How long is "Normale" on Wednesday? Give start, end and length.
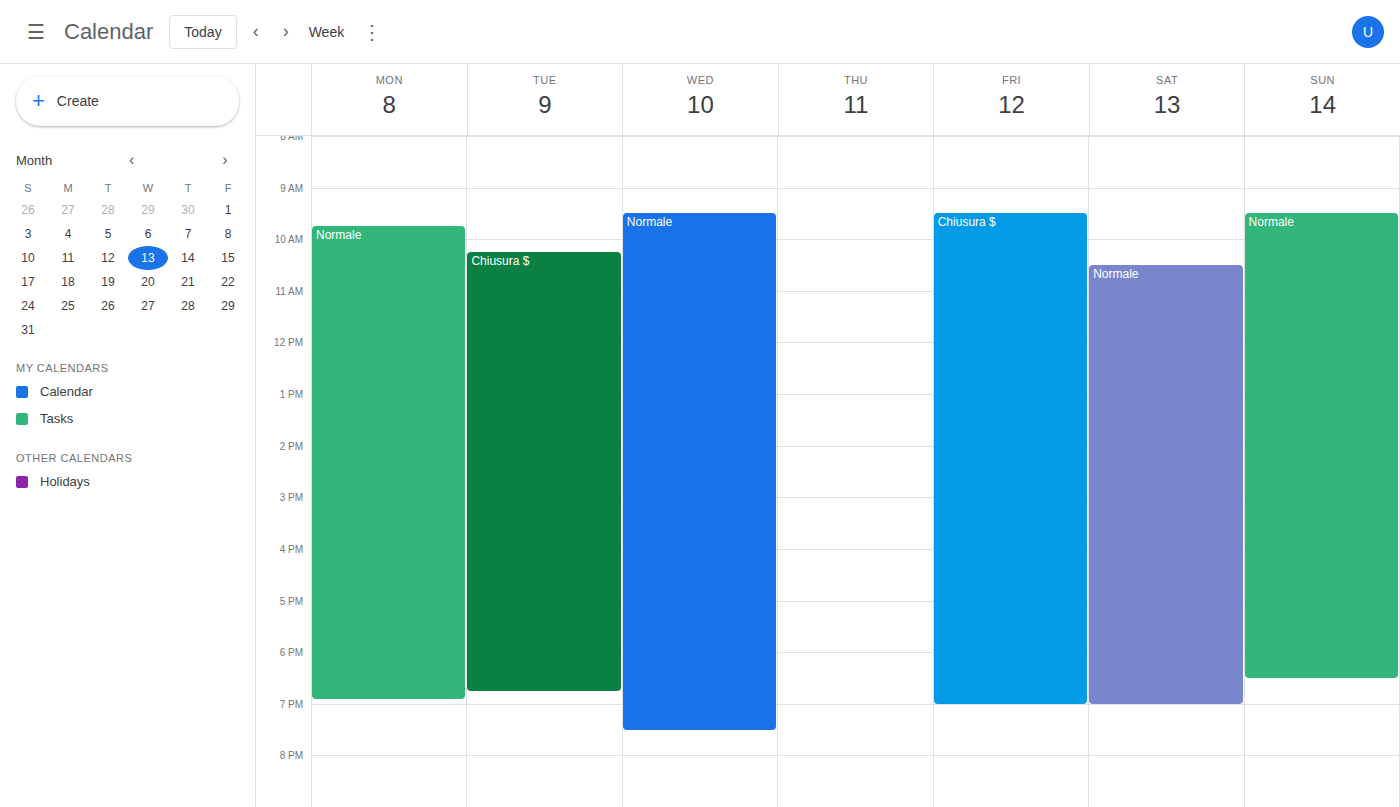
9:30 AM to 7:30 PM, 10 hours